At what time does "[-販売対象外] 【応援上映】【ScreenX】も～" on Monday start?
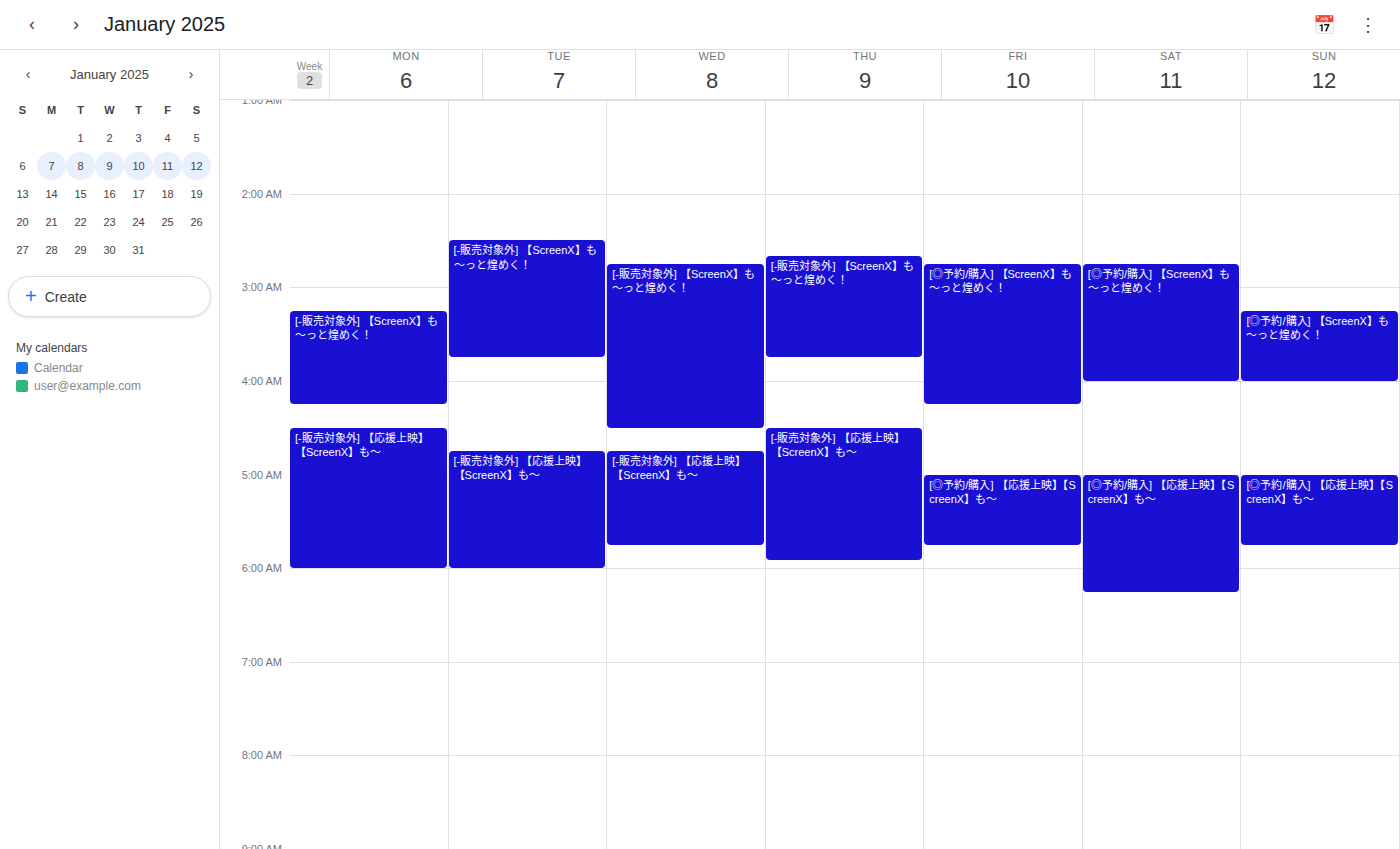
4:30 AM